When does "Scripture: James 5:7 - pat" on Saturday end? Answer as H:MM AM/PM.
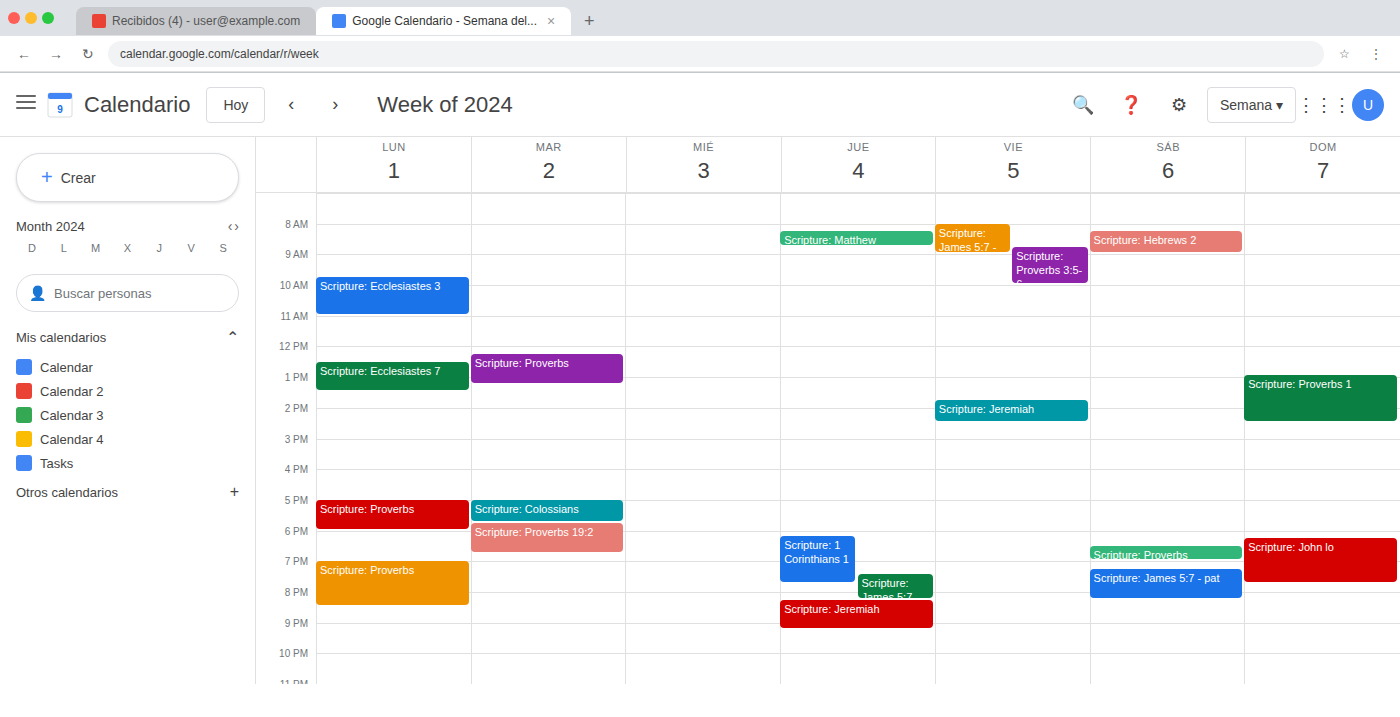
8:15 PM